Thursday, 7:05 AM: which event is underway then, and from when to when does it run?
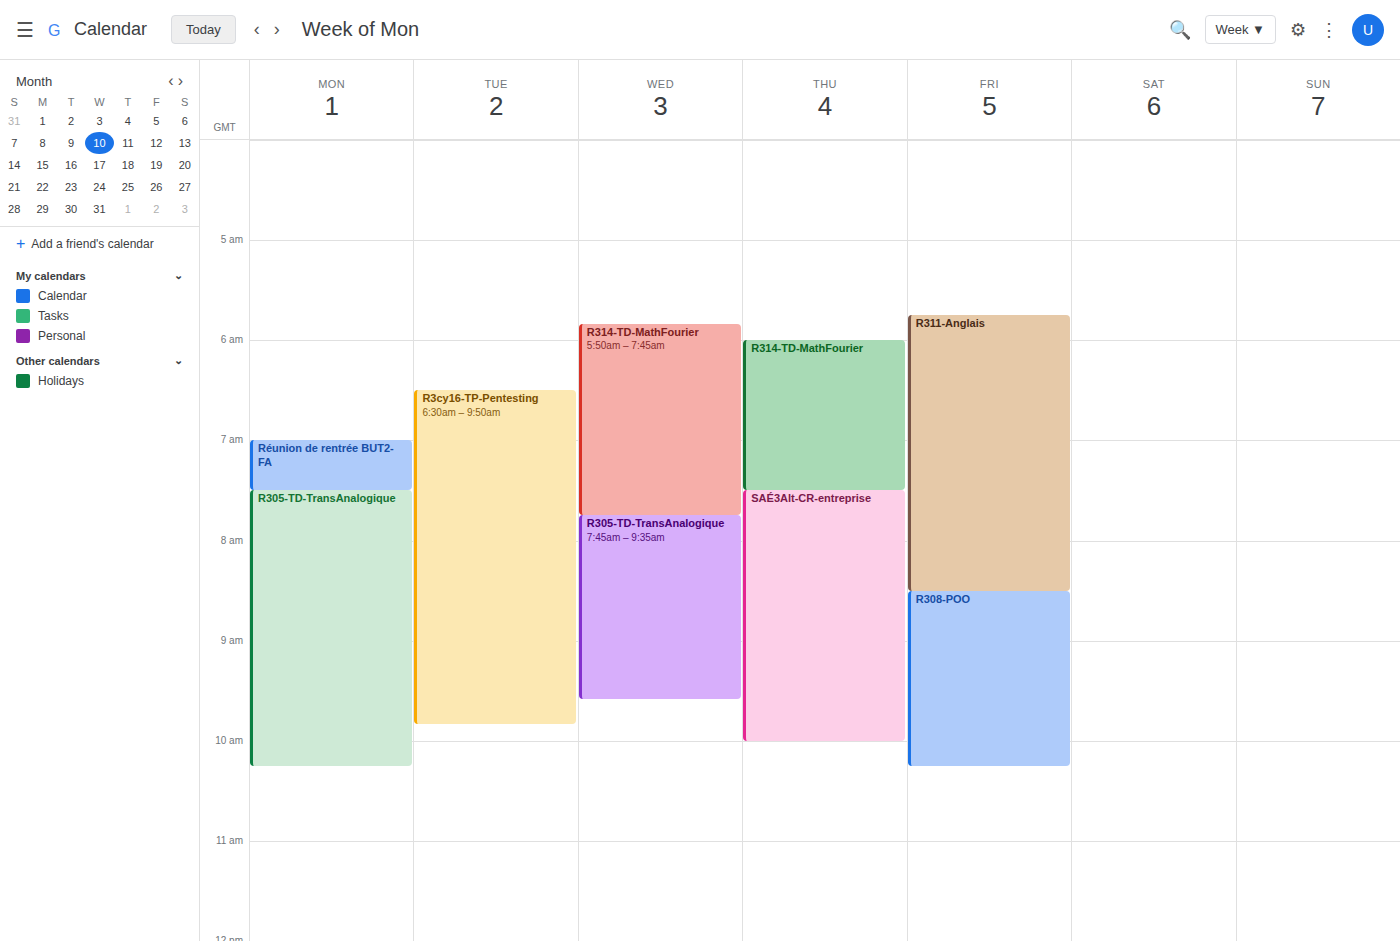
"R314-TD-MathFourier", 6:00 AM to 7:30 AM